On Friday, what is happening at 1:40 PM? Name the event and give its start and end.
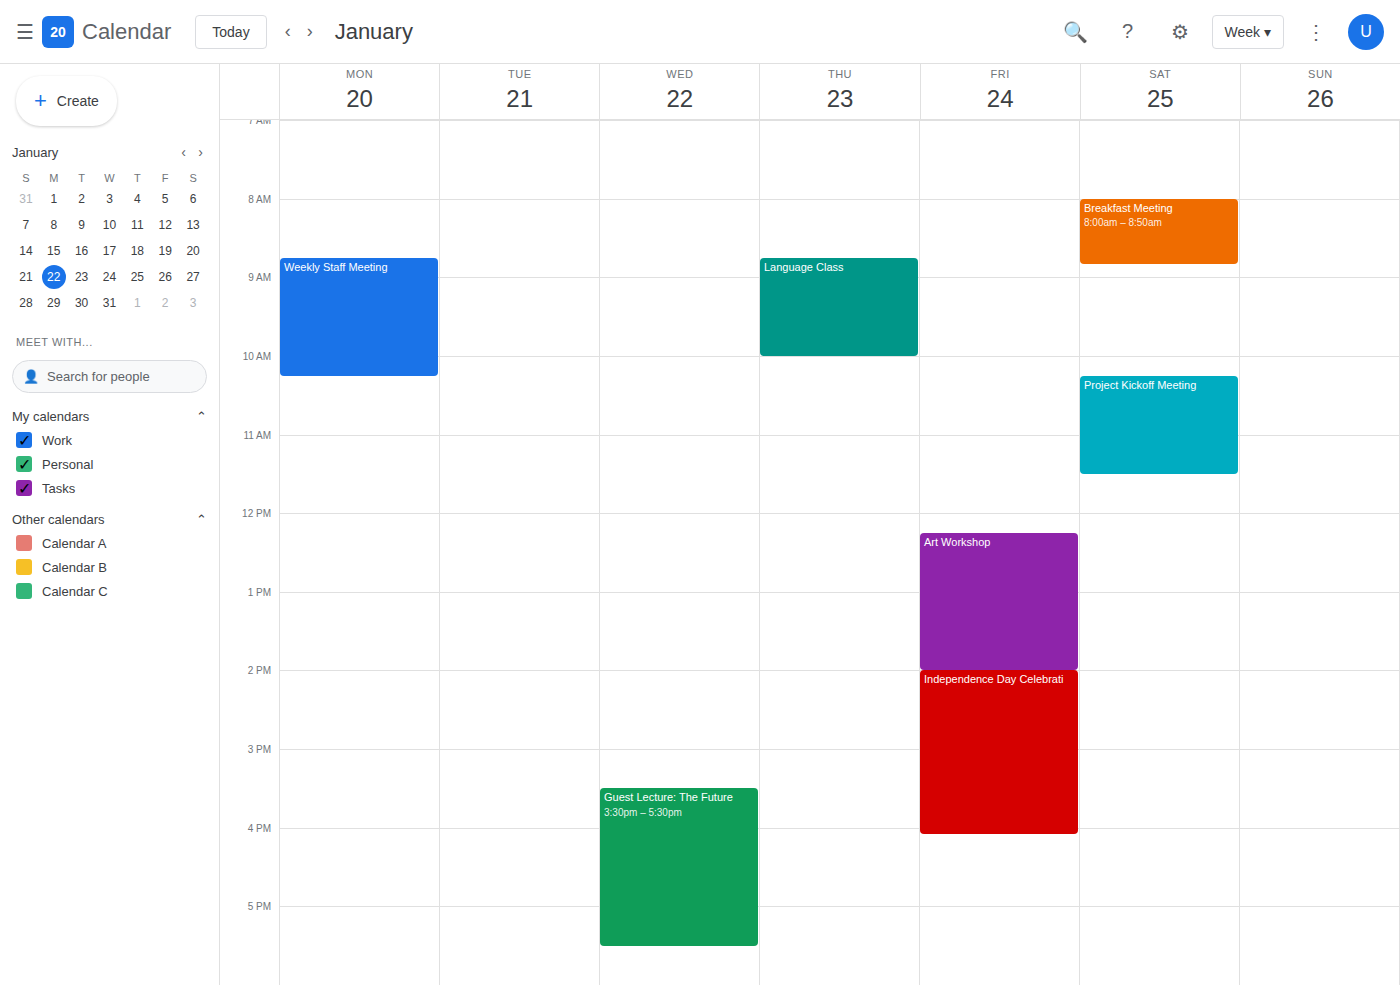
"Art Workshop", 12:15 PM to 2:00 PM